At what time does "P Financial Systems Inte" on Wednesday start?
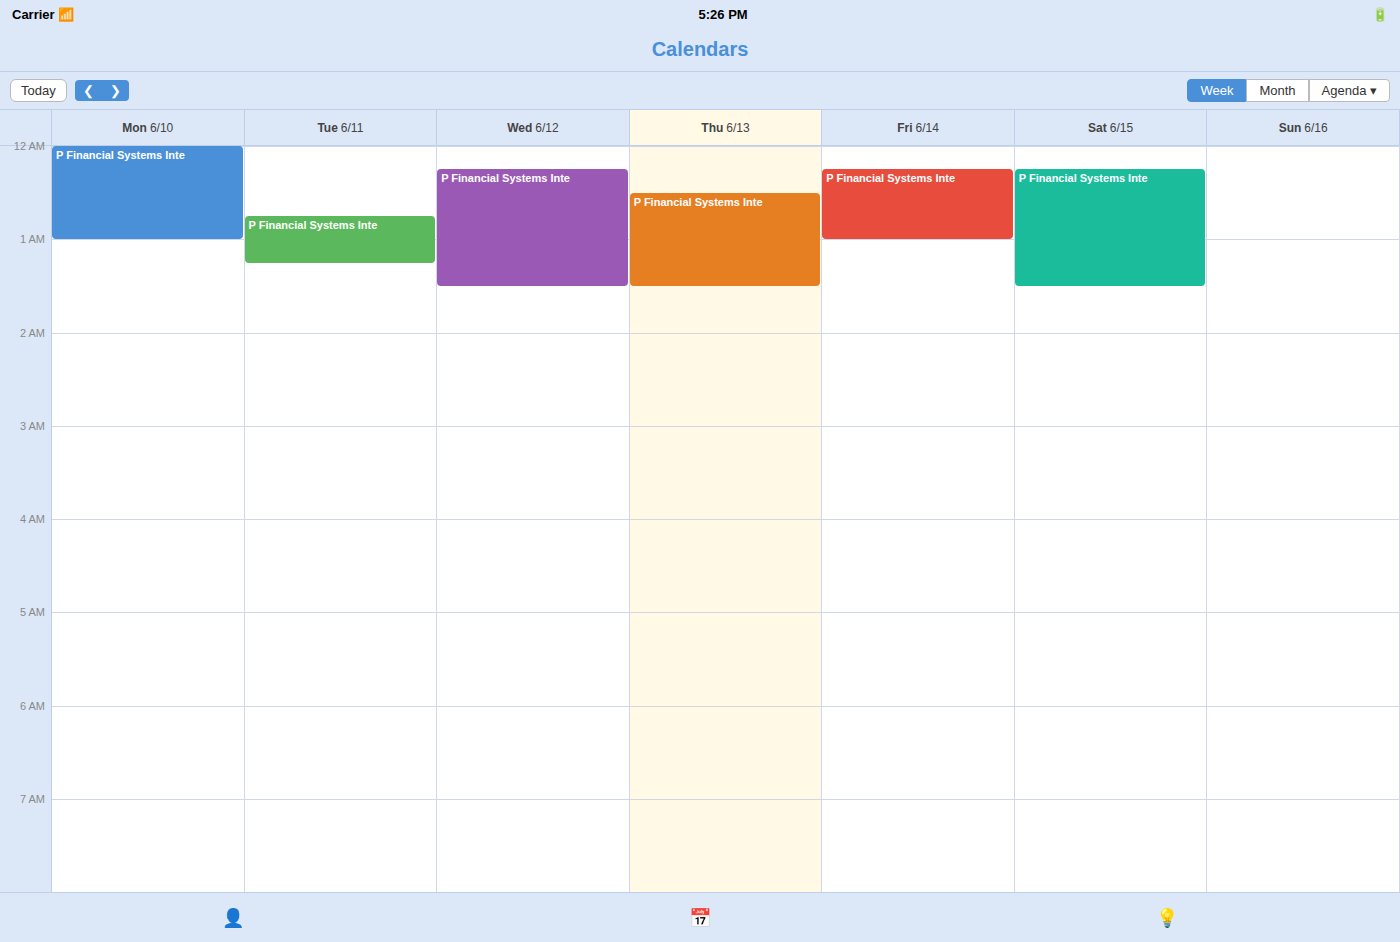
00:15